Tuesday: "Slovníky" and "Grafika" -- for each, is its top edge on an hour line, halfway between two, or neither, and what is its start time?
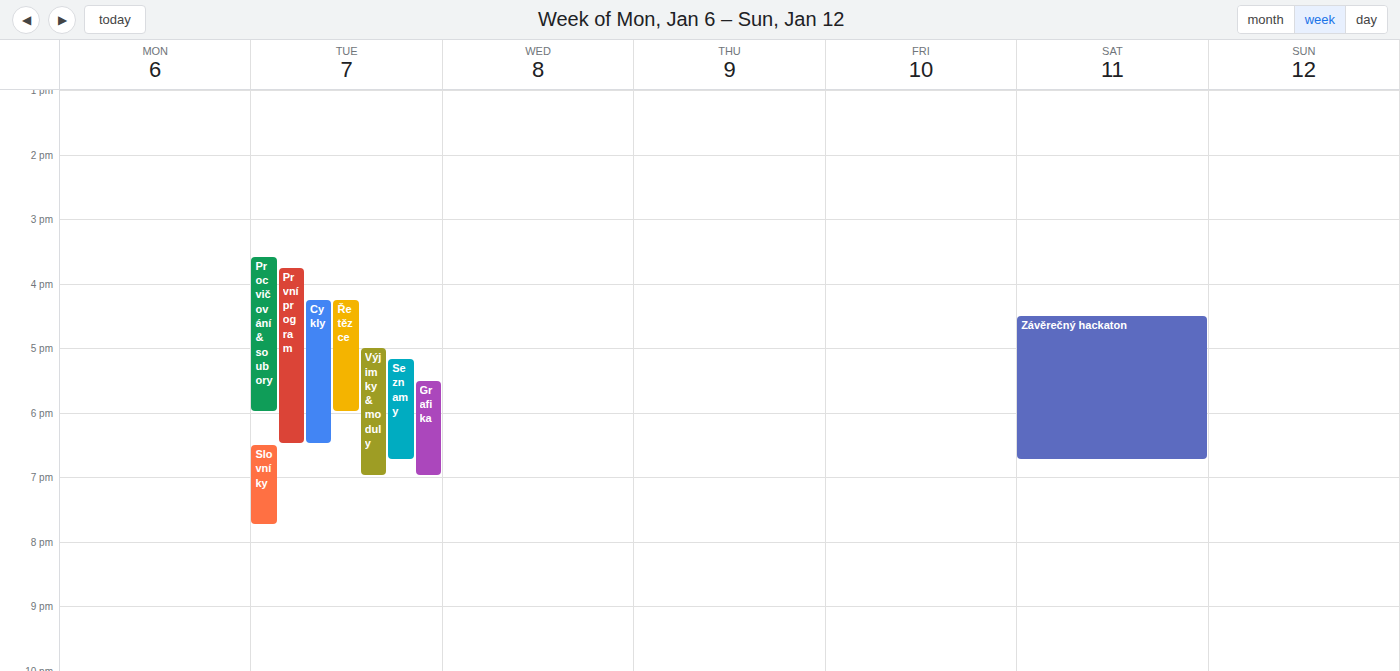
"Slovníky": 6:30 PM, halfway between the 6 PM and 7 PM lines. "Grafika": 5:30 PM, halfway between the 5 PM and 6 PM lines.